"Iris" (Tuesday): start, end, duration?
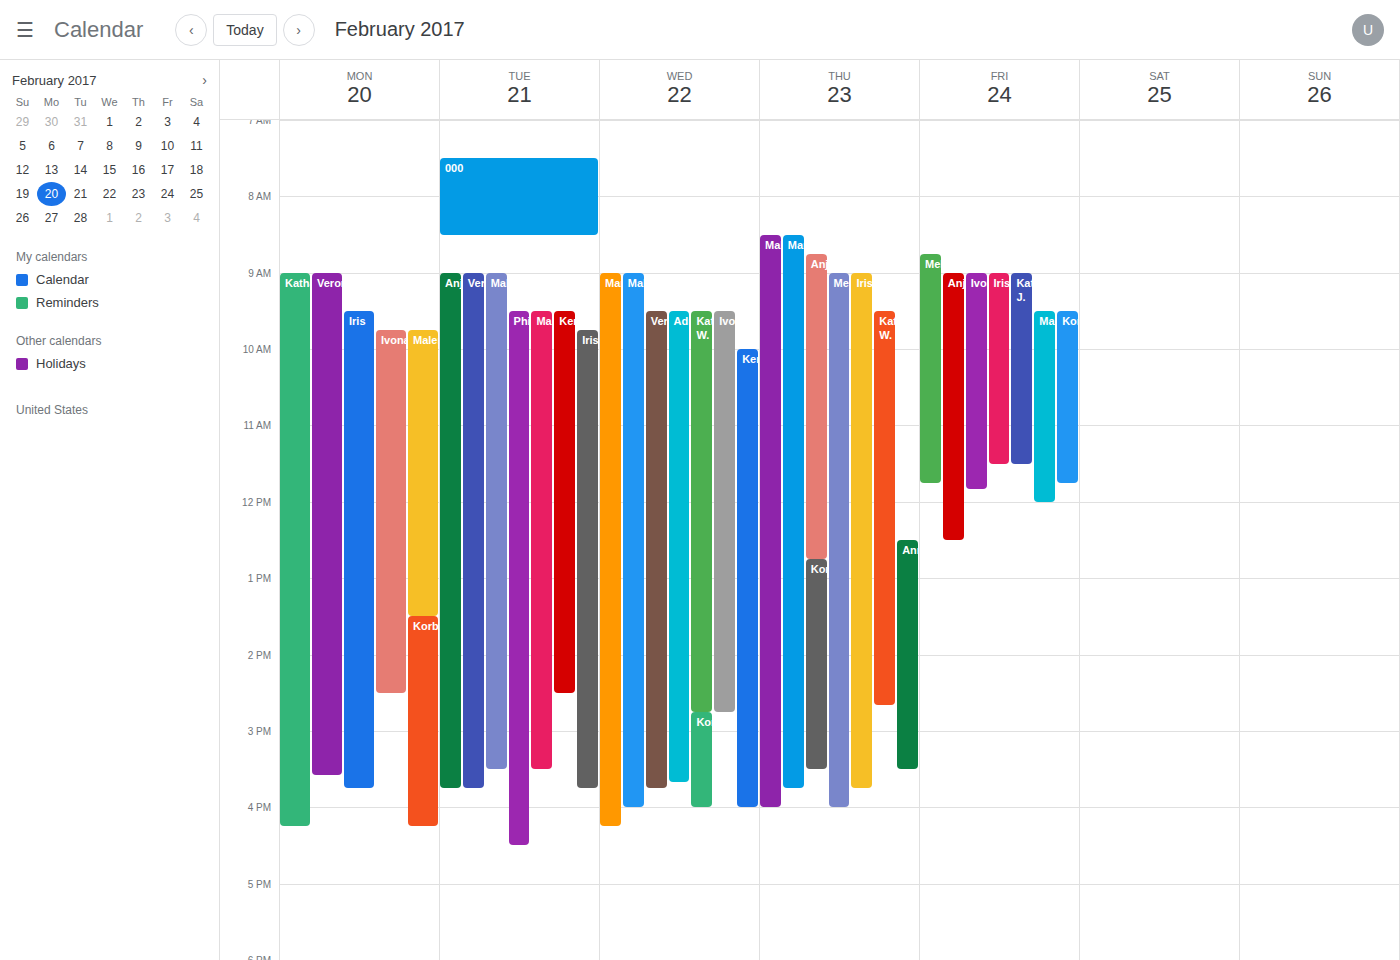
9:45 AM to 3:45 PM, 6 hours